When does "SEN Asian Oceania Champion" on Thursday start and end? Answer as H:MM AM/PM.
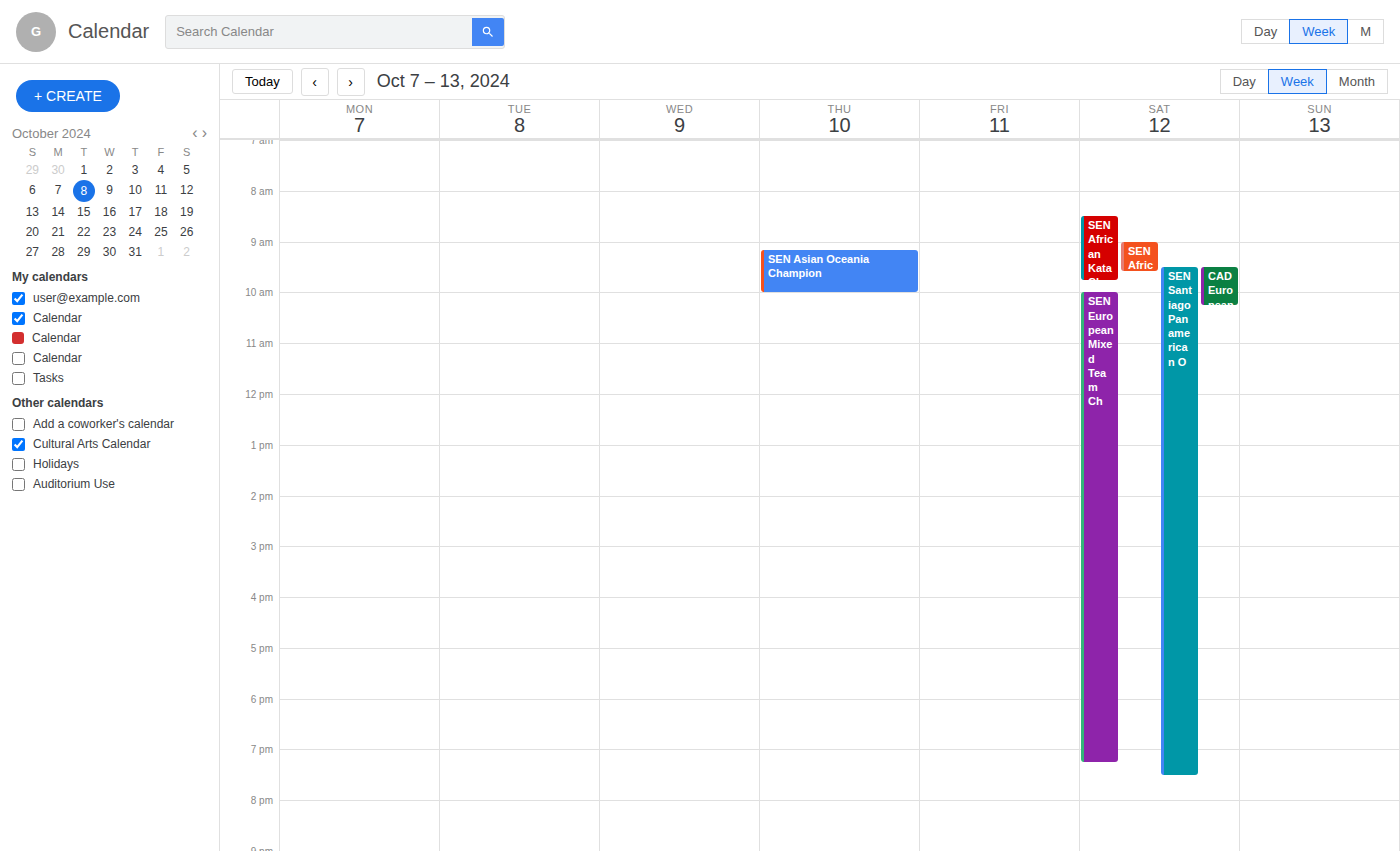
9:10 AM to 10:00 AM